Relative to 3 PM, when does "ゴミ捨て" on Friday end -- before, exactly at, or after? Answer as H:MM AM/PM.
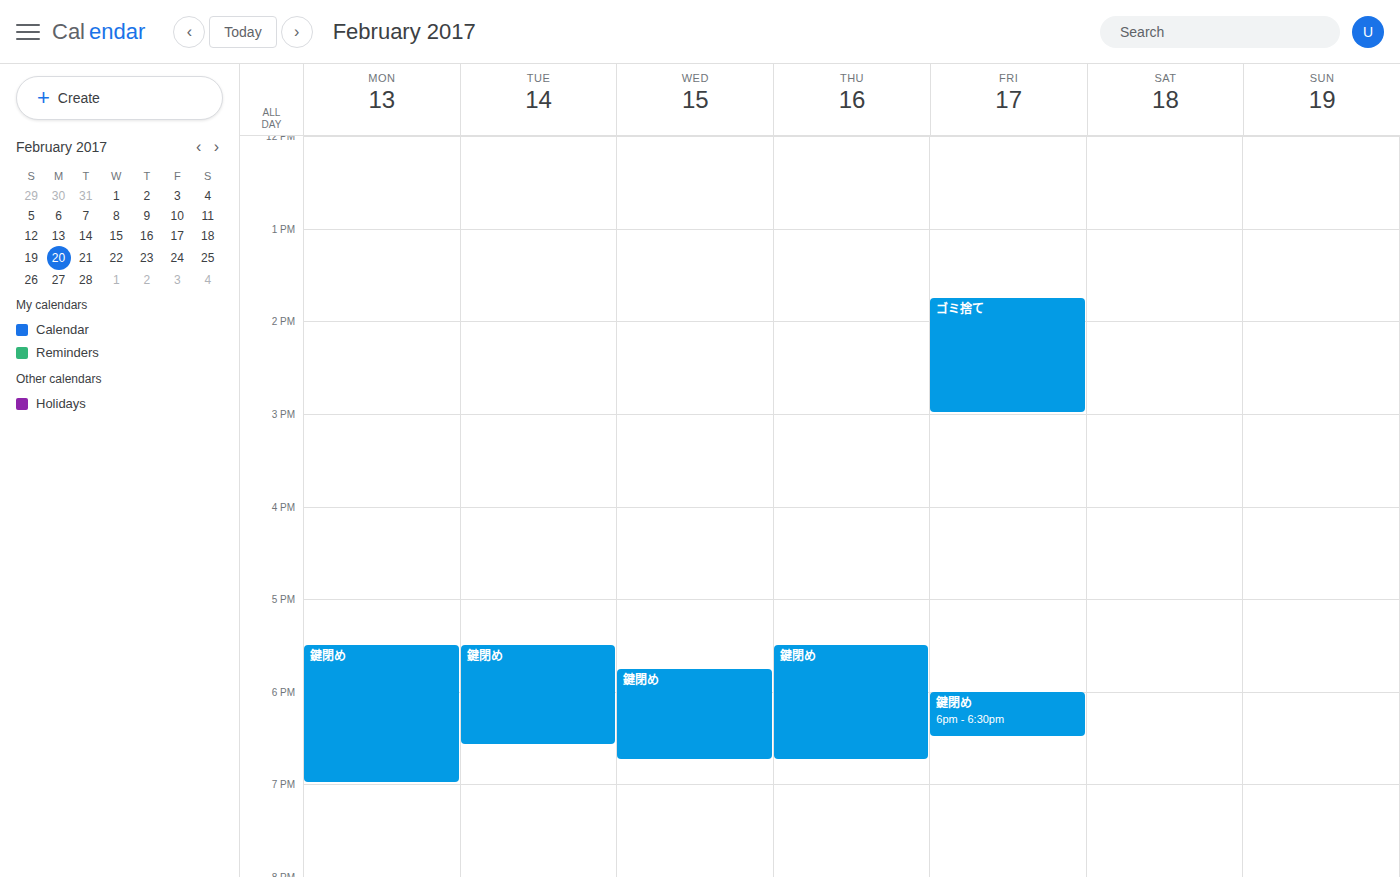
3:00 PM -- exactly at 3 PM, on the 3 PM line.